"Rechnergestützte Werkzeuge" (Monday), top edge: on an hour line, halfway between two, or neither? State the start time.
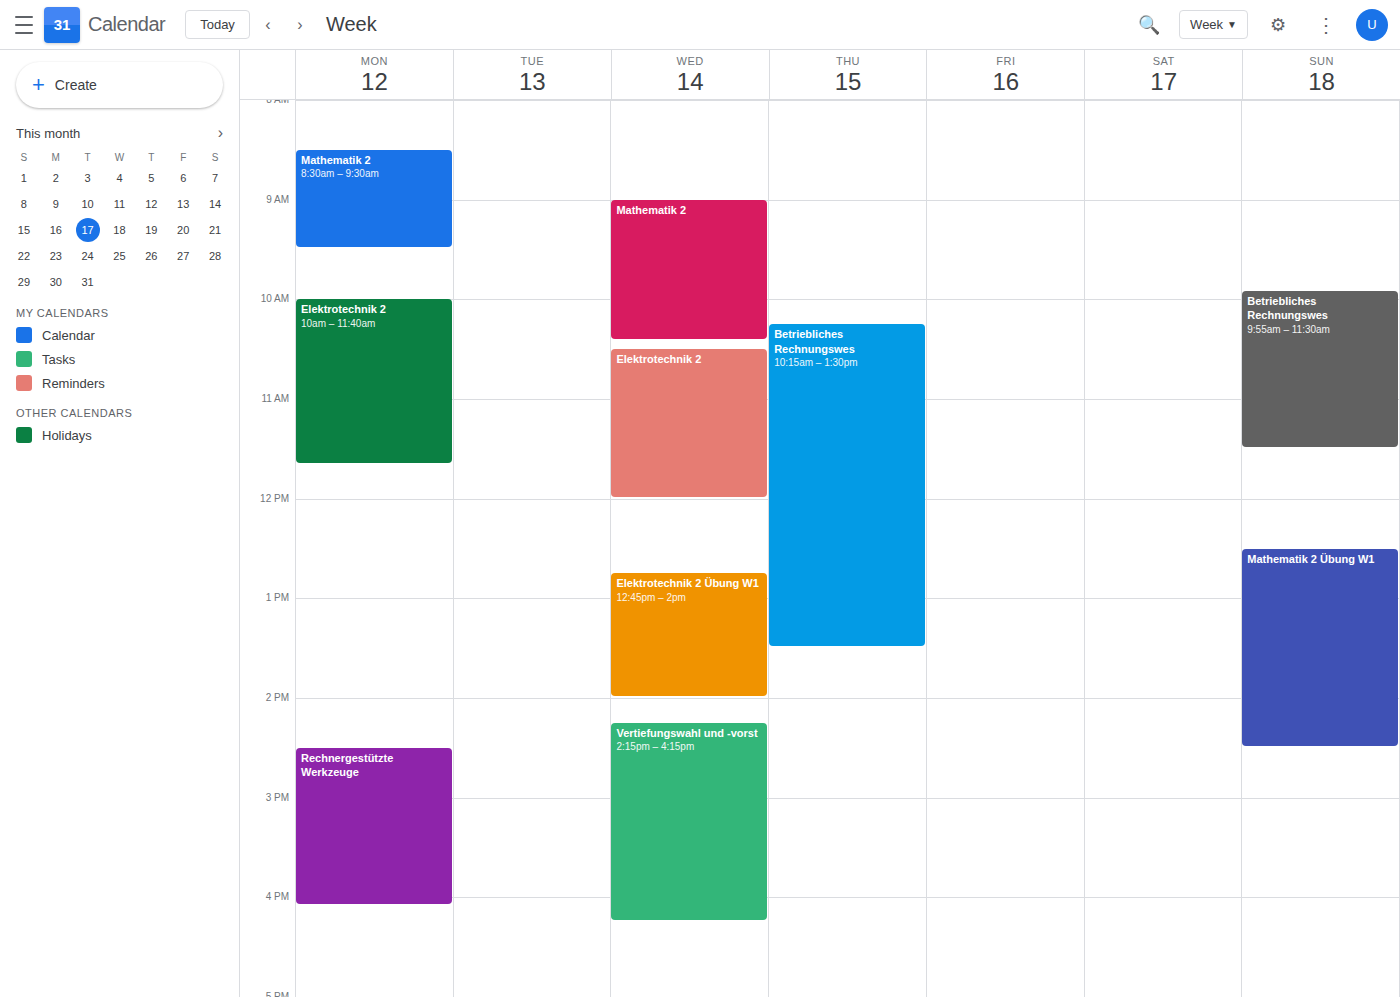
2:30 PM -- halfway between the 2 PM and 3 PM lines.